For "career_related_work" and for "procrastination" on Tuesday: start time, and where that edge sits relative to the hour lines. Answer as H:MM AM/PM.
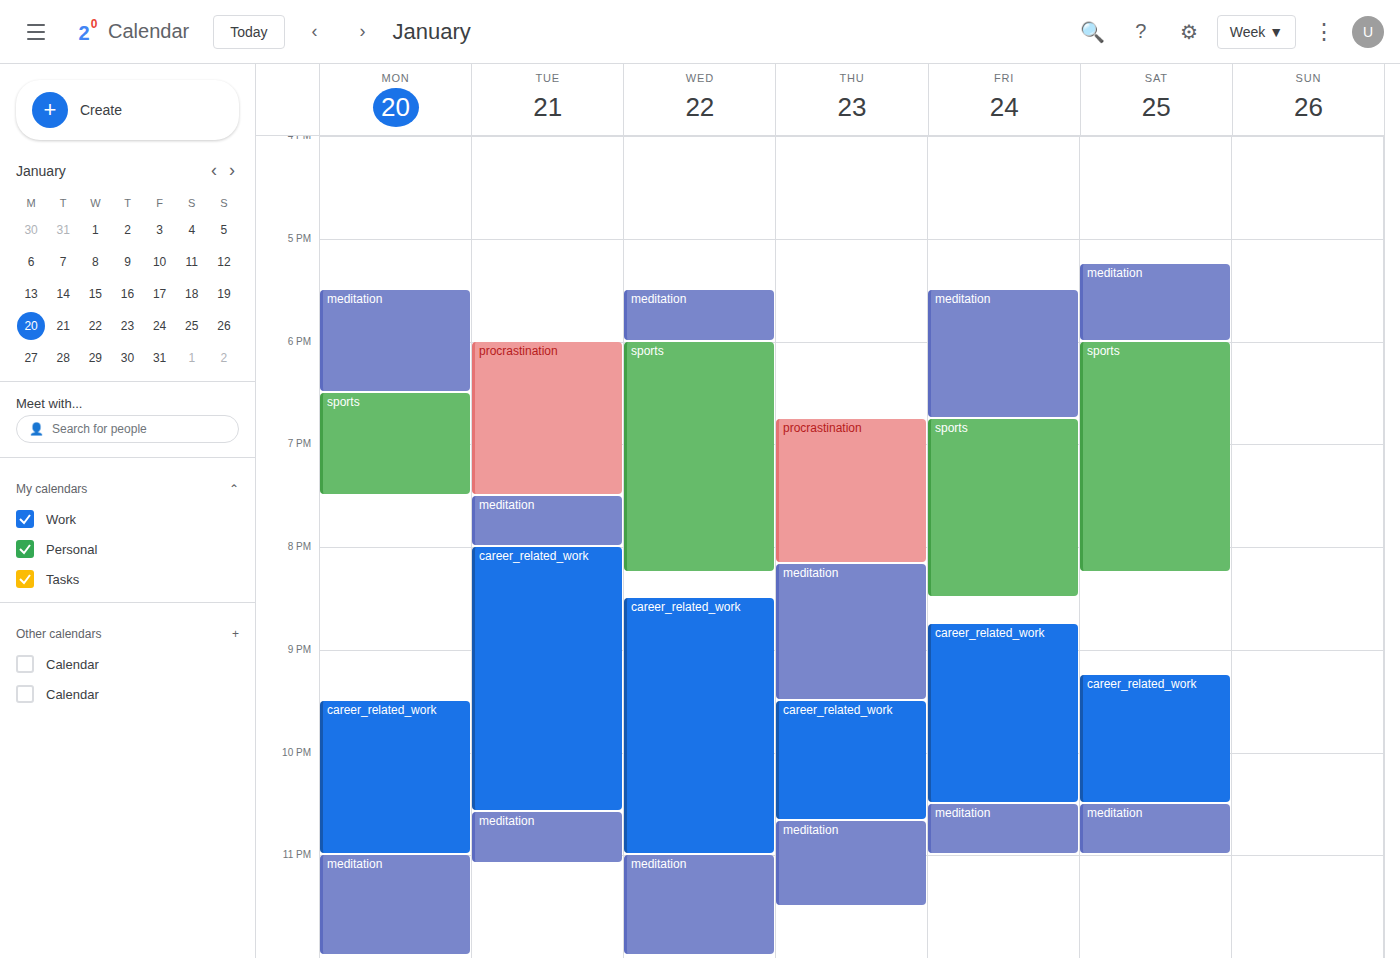
"career_related_work": 8:00 PM, exactly on the 8 PM line. "procrastination": 6:00 PM, exactly on the 6 PM line.